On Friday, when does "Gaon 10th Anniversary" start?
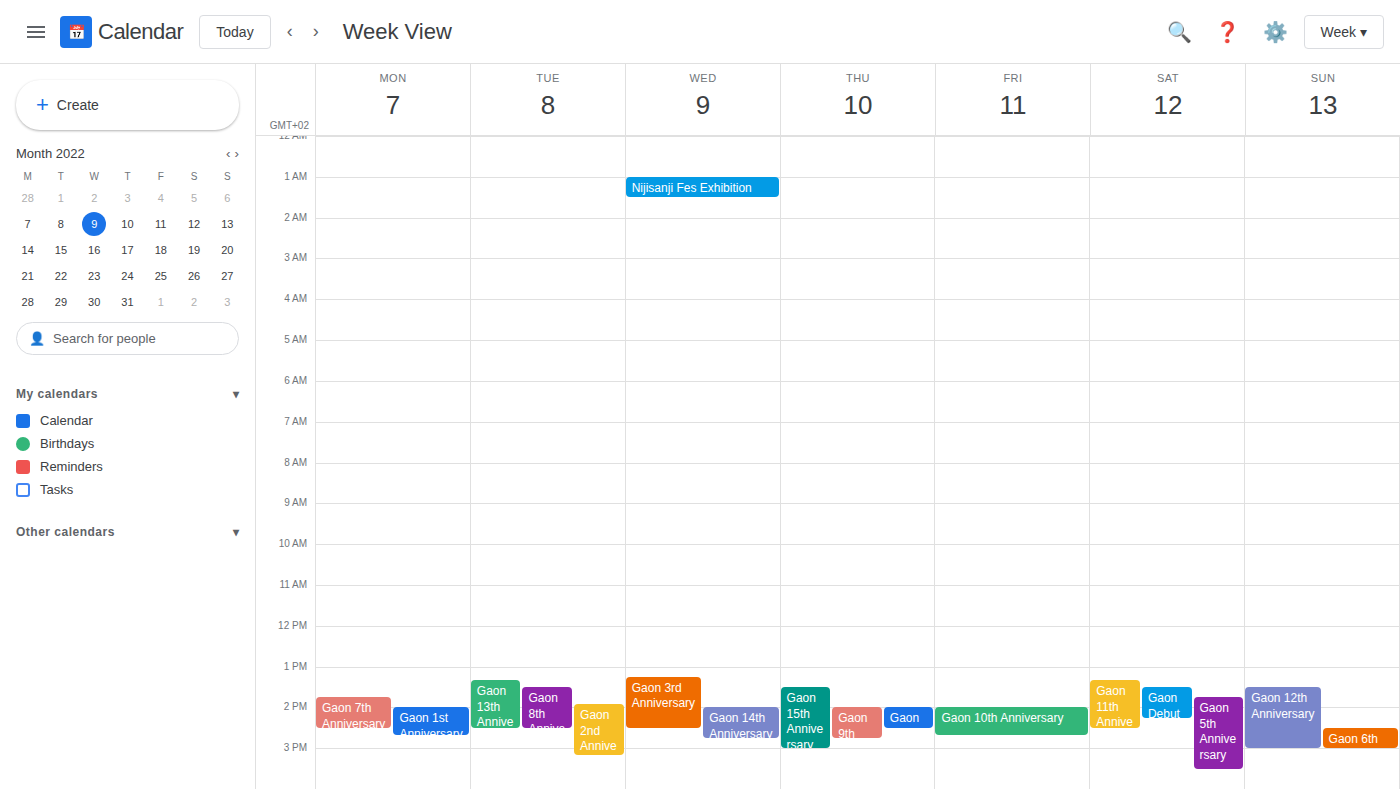
2:00 PM